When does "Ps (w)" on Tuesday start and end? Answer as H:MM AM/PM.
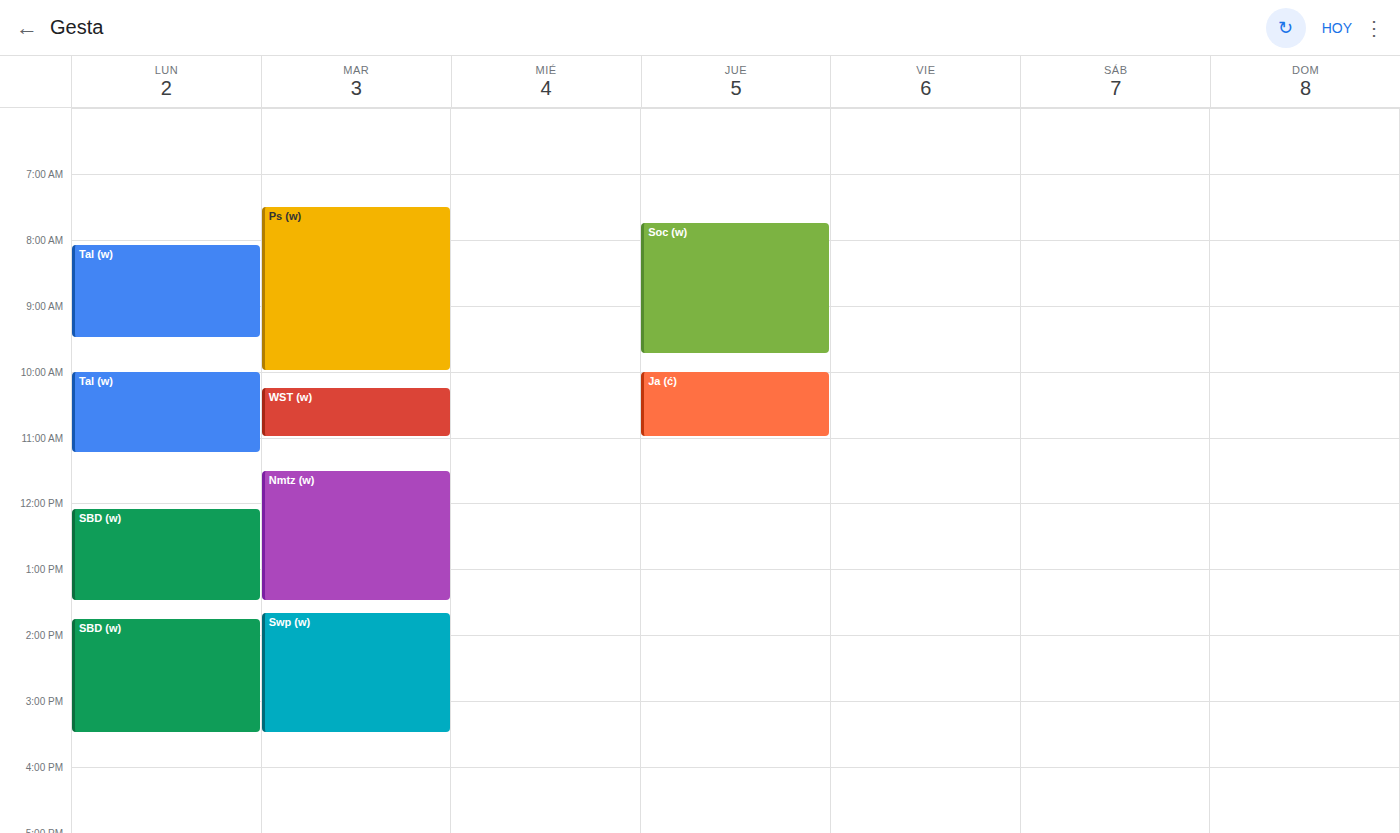
7:30 AM to 10:00 AM